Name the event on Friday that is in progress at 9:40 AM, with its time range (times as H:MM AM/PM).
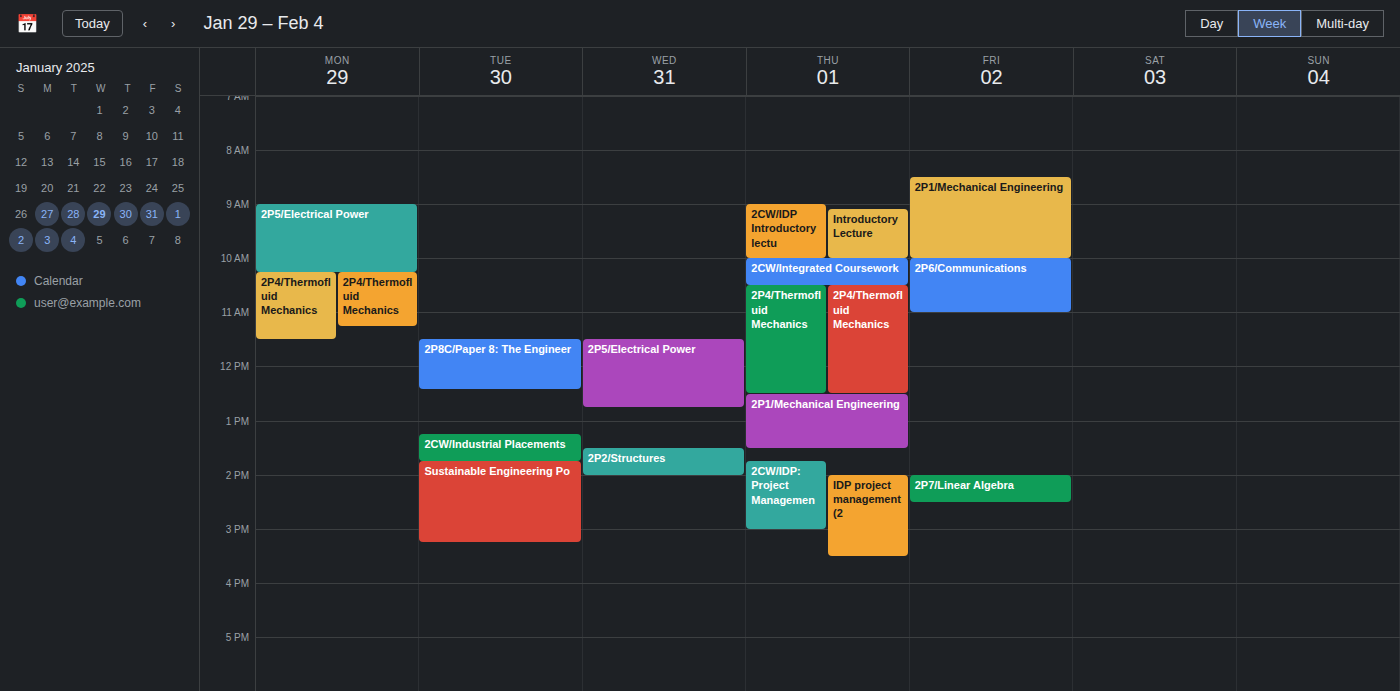
"2P1/Mechanical Engineering", 8:30 AM to 10:00 AM